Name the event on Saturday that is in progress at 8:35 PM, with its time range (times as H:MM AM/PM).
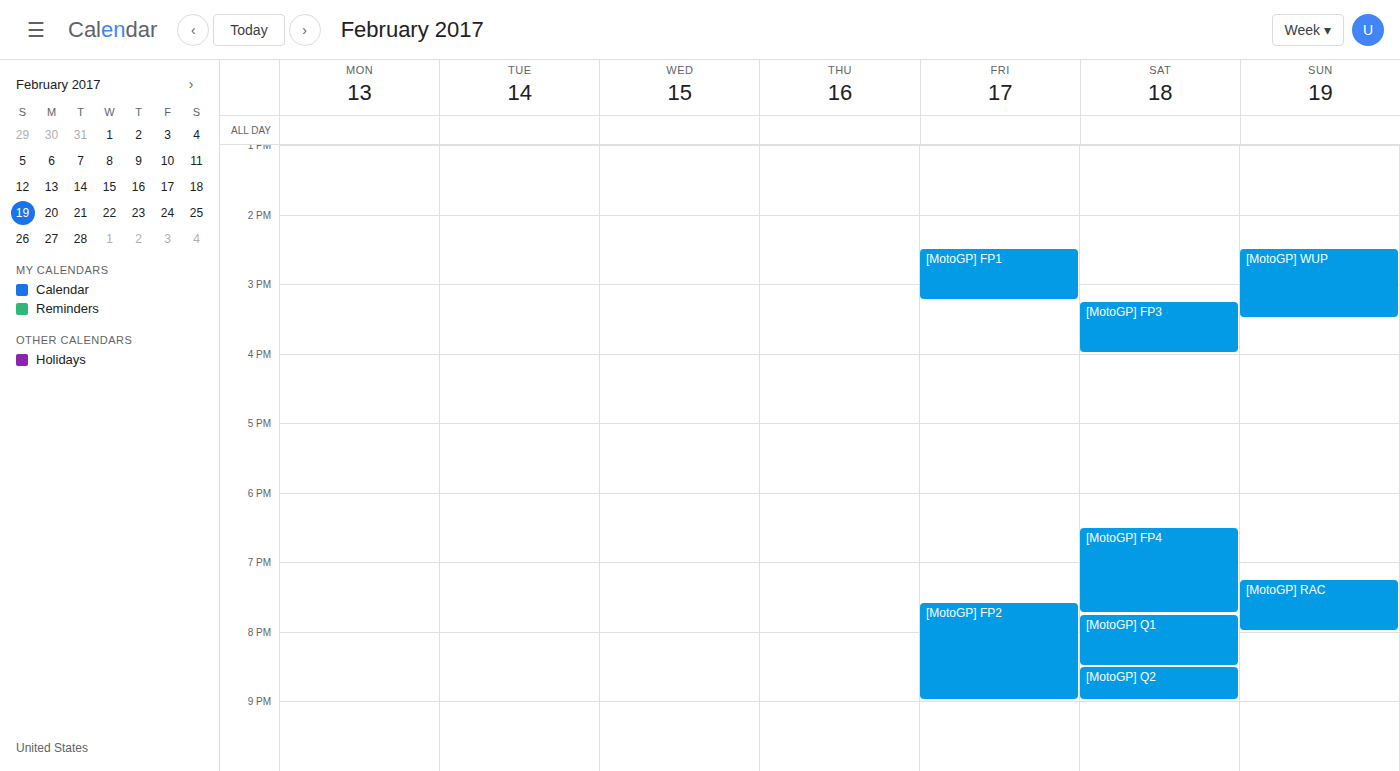
"[MotoGP] Q2", 8:30 PM to 9:00 PM